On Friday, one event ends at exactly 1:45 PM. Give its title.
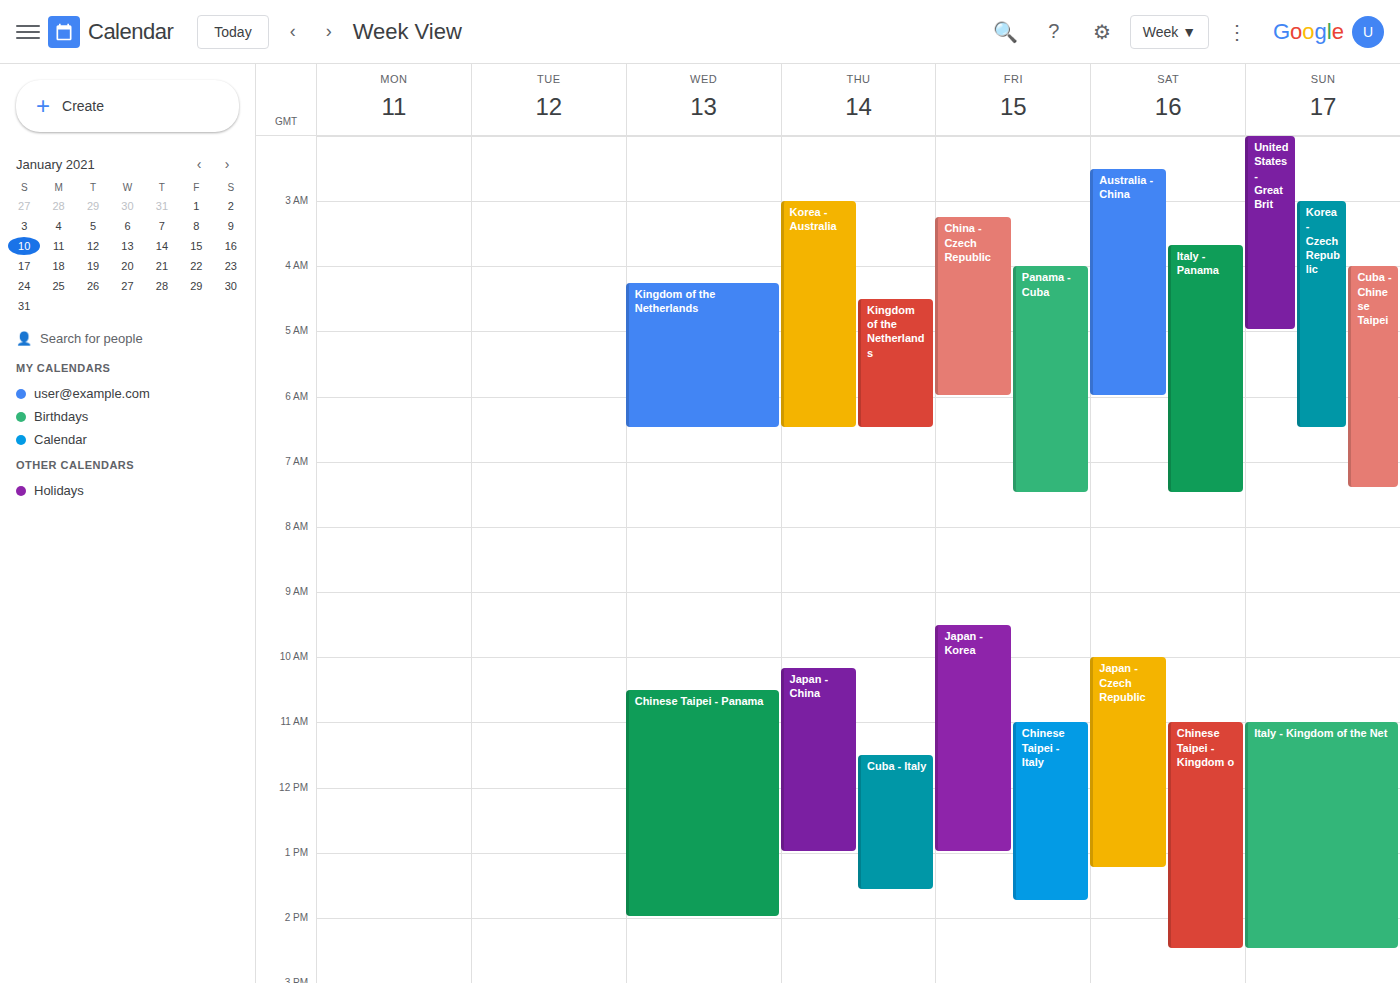
"Chinese Taipei - Italy"